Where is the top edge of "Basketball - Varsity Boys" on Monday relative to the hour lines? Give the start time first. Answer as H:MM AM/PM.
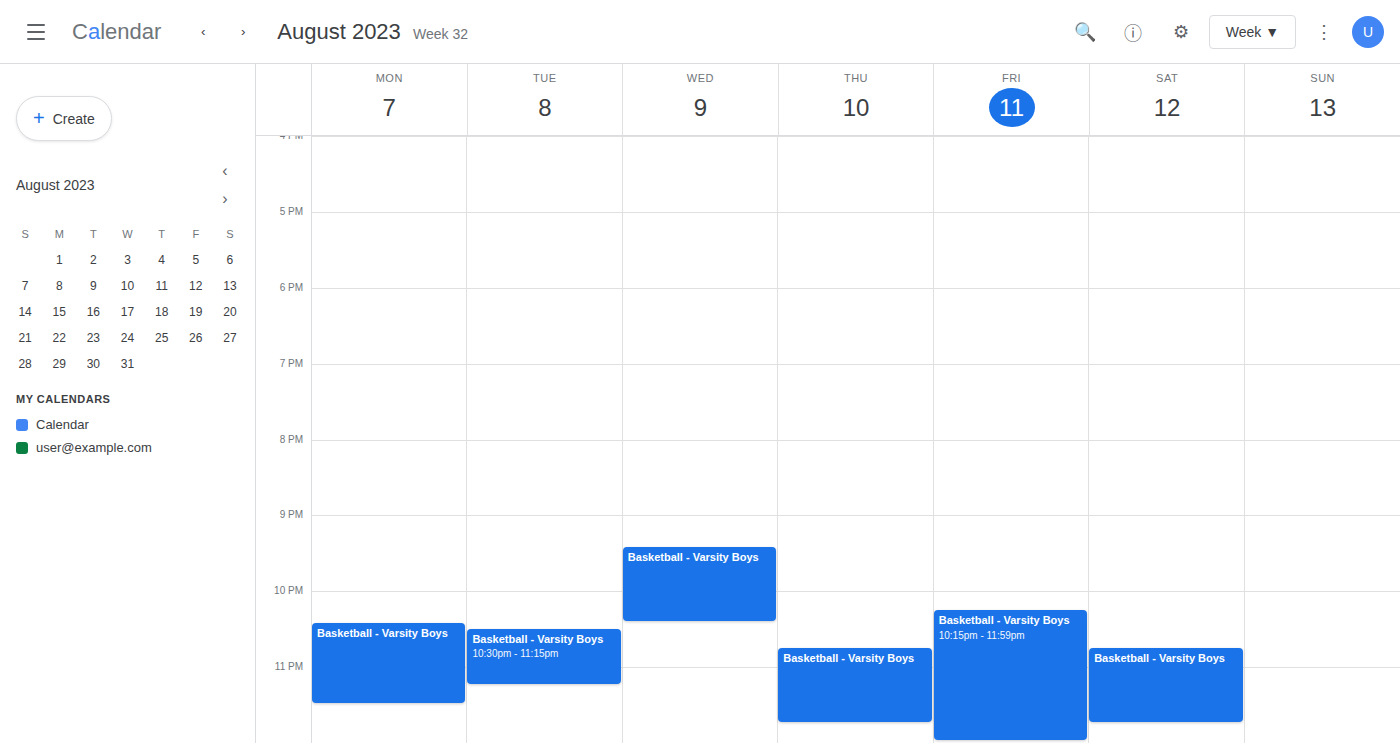
10:25 PM -- neither: 25 minutes below the 10 PM line and 35 minutes above the 11 PM line.